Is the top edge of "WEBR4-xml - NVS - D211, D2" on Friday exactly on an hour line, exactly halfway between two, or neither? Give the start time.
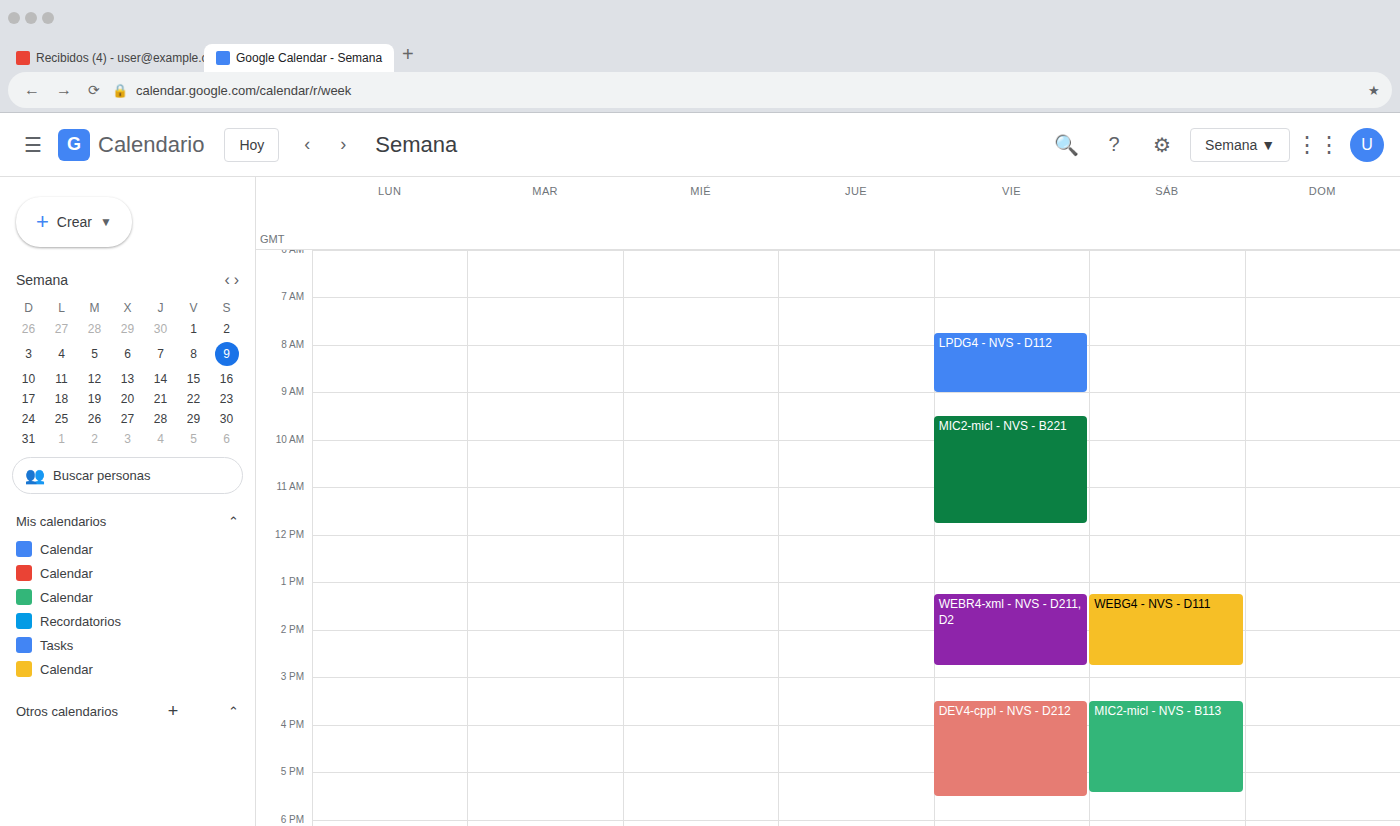
1:15 PM -- neither: a quarter of the way from the 1 PM line to the 2 PM line.